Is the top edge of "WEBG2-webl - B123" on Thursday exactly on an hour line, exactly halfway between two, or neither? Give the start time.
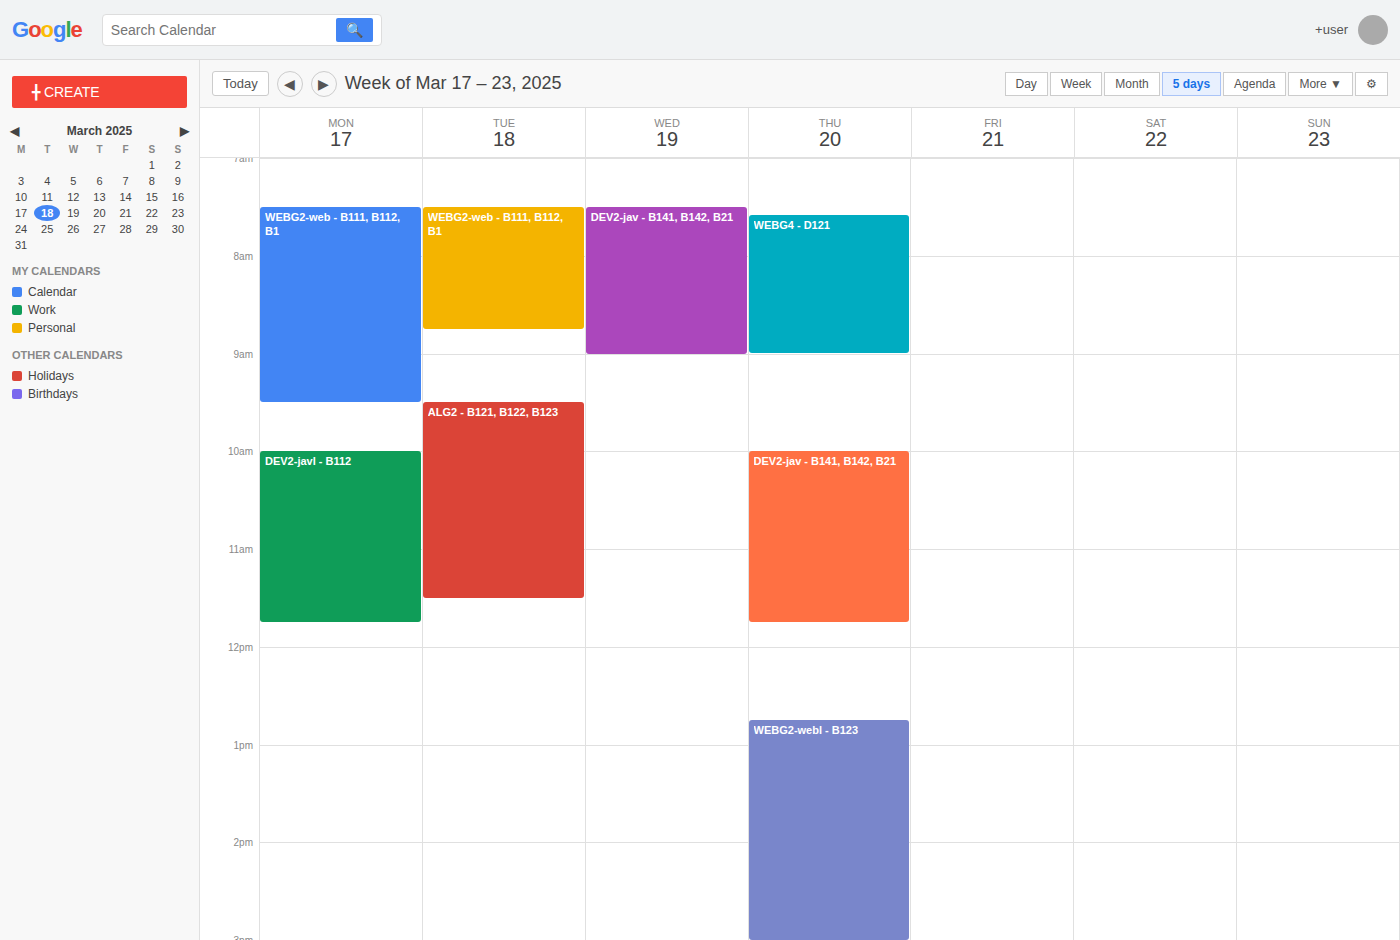
12:45 PM -- neither: three quarters of the way from the 12 PM line to the 1 PM line.